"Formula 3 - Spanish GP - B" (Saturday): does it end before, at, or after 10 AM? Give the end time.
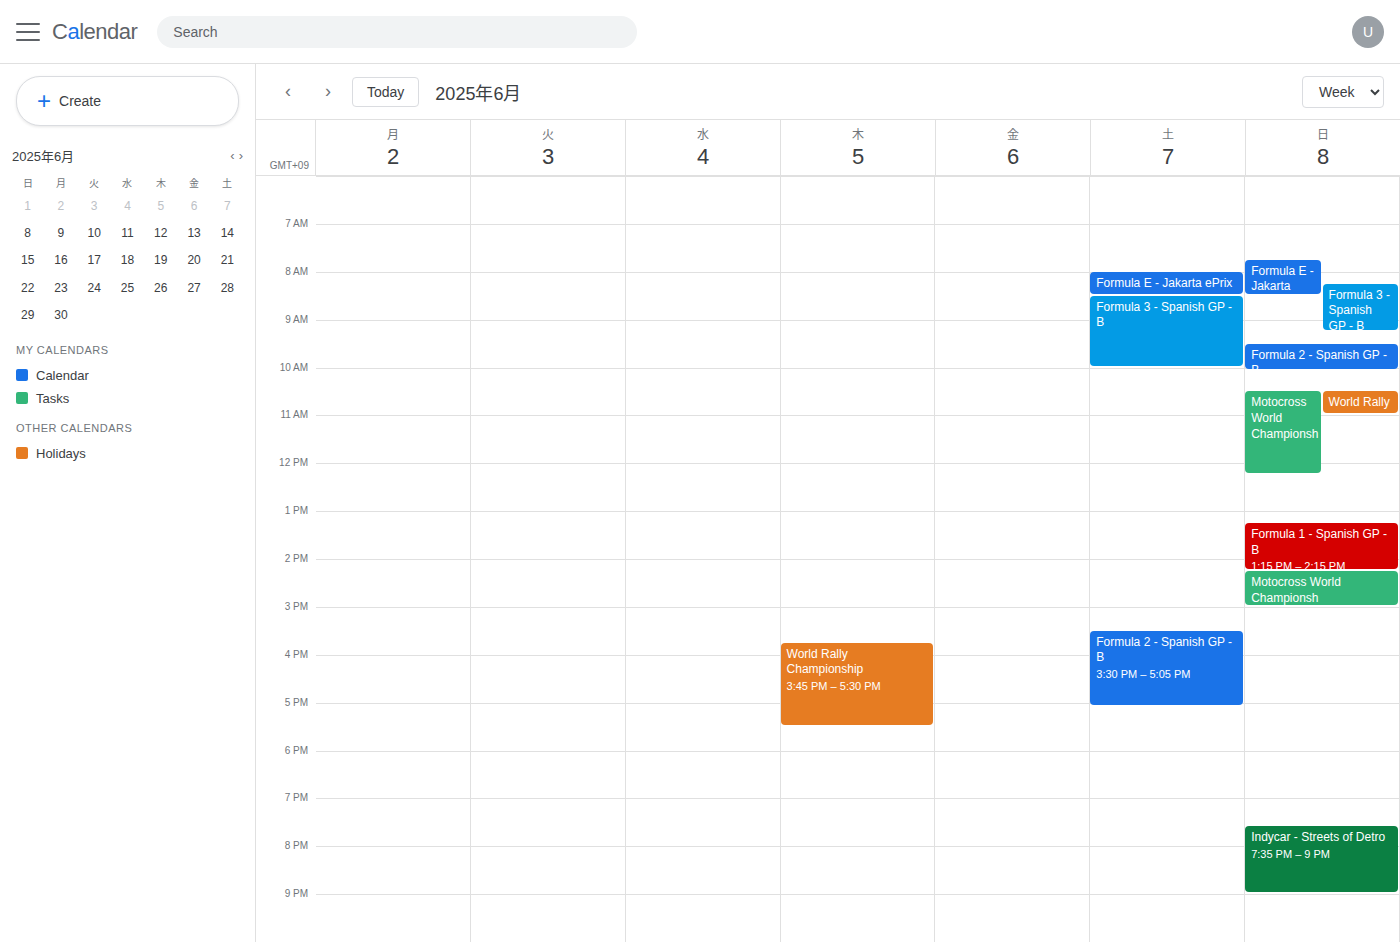
10:00 AM -- exactly at 10 AM, on the 10 AM line.